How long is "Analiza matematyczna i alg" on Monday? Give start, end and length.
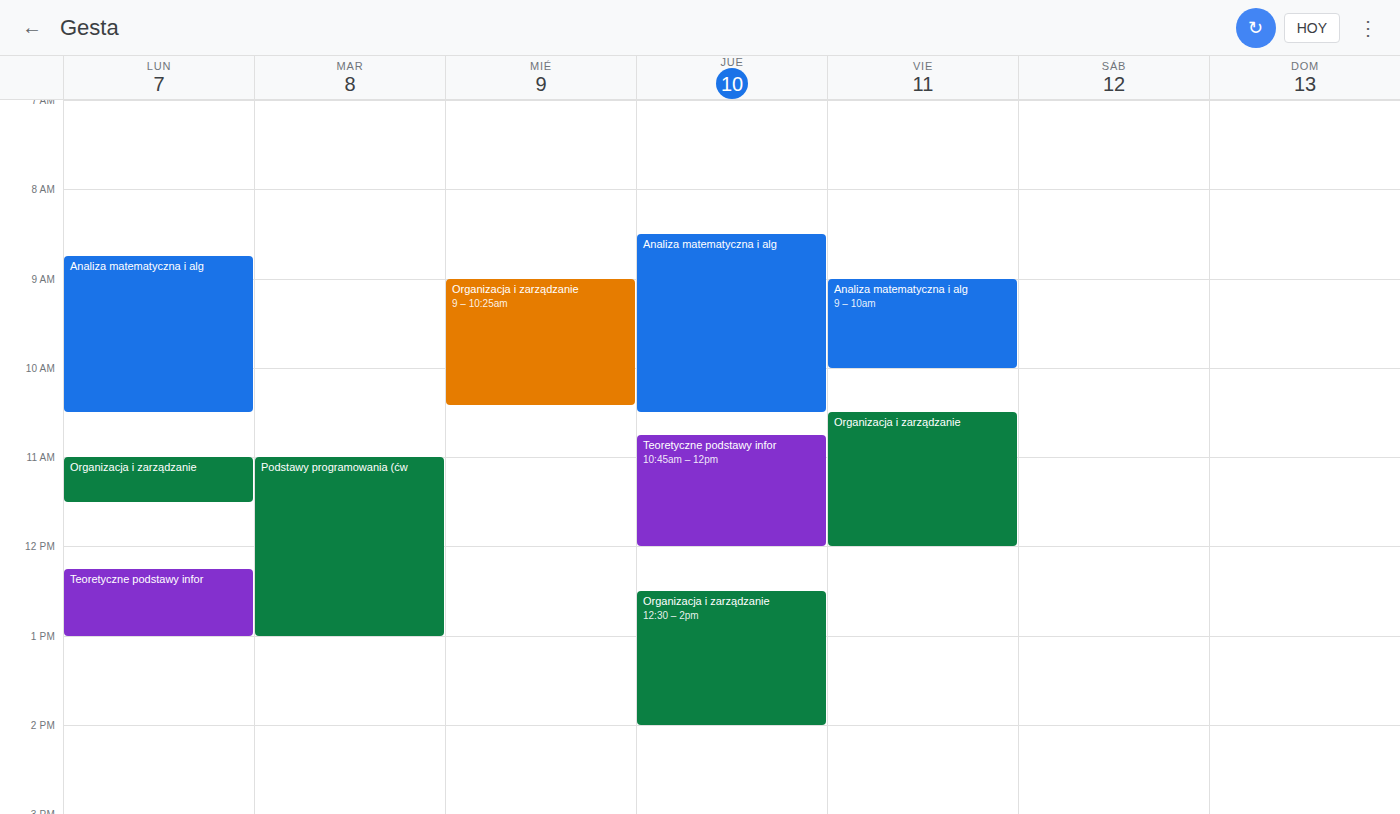
8:45 AM to 10:30 AM, 1 hour 45 minutes